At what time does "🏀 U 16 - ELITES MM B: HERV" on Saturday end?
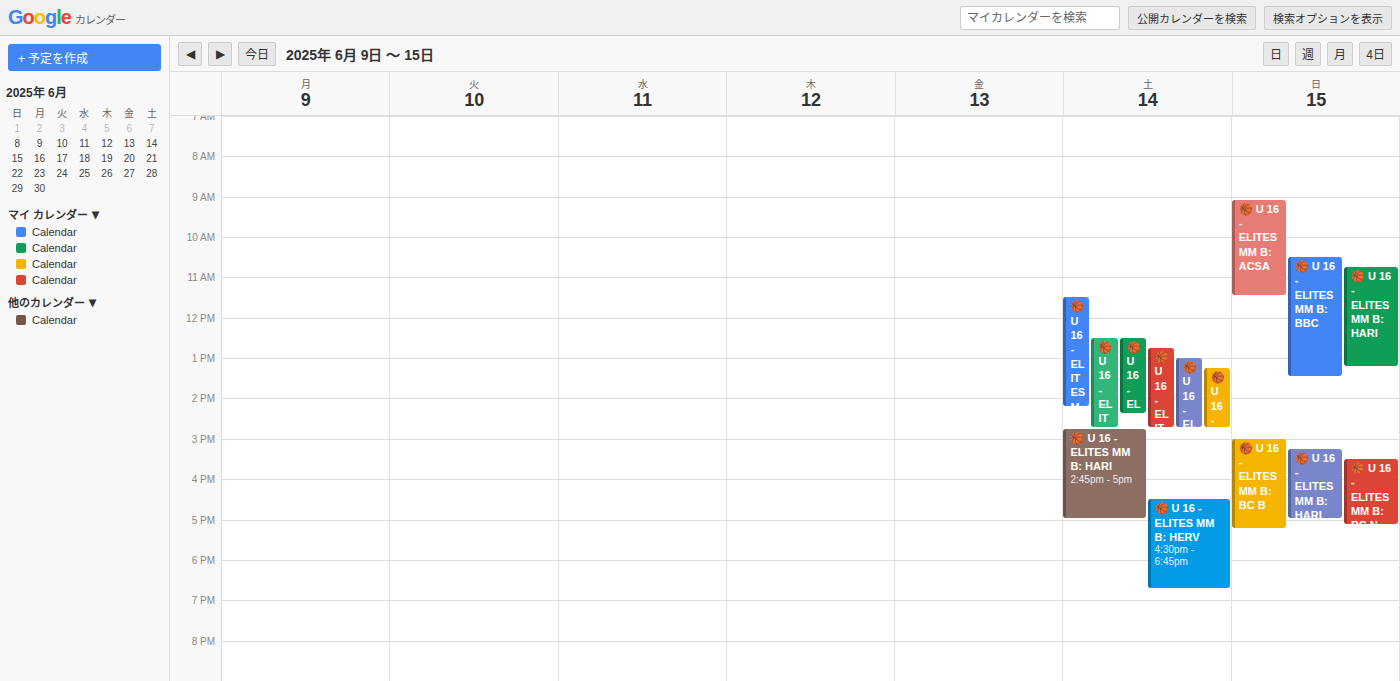
6:45 PM